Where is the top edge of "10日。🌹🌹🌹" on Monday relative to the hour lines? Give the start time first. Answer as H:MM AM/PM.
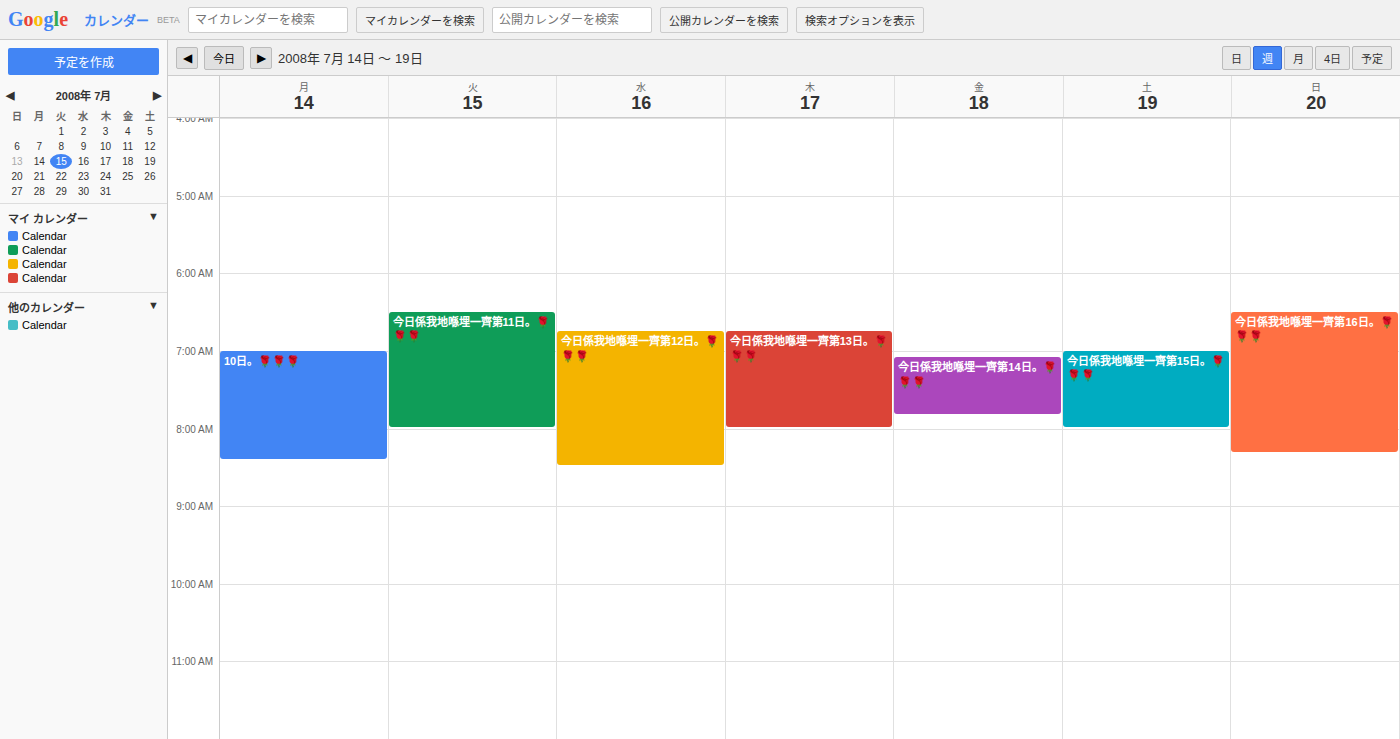
7:00 AM -- exactly on the 7 AM line.